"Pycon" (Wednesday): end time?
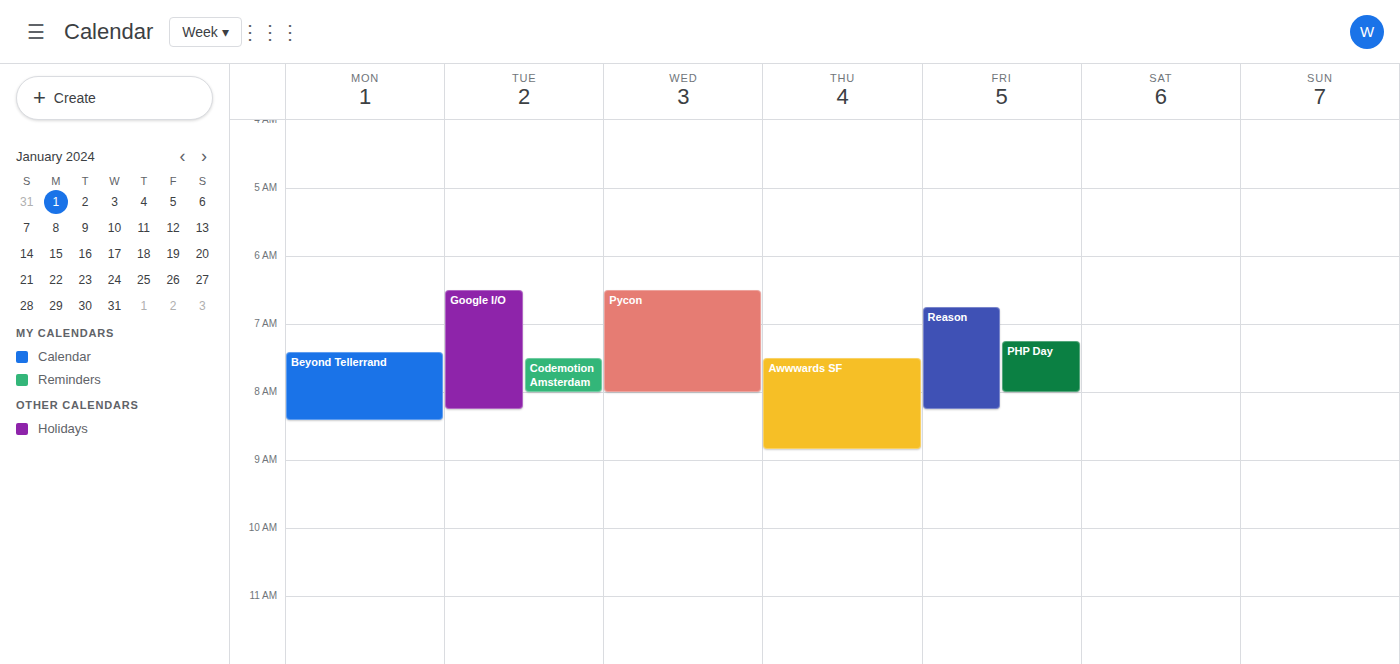
8:00 AM